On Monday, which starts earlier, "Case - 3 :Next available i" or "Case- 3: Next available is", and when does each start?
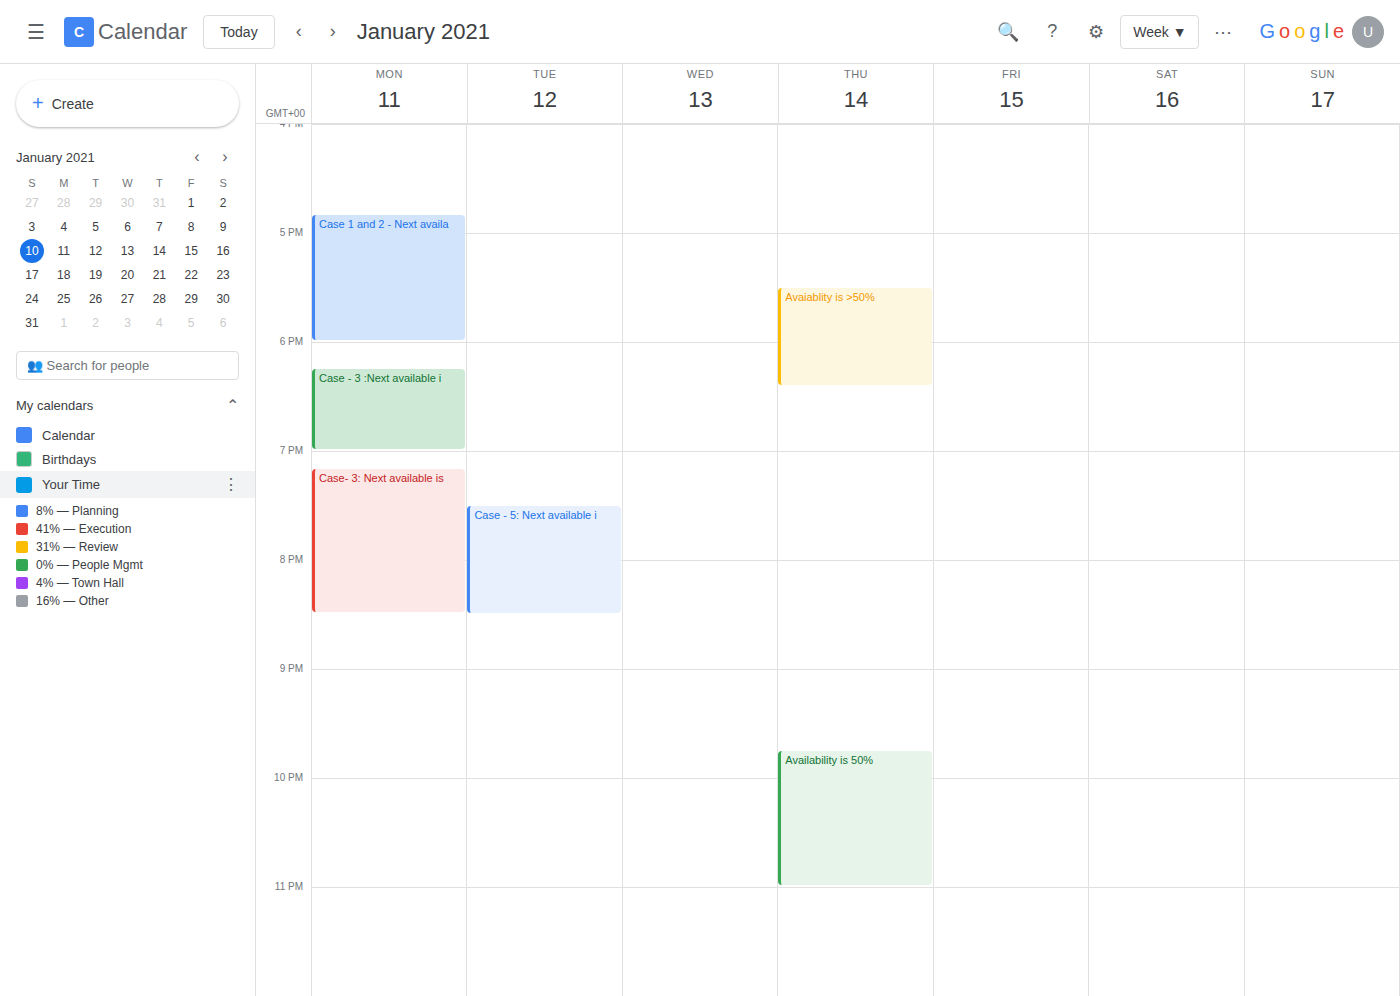
"Case - 3 :Next available i" 6:15 PM; "Case- 3: Next available is" 7:10 PM.